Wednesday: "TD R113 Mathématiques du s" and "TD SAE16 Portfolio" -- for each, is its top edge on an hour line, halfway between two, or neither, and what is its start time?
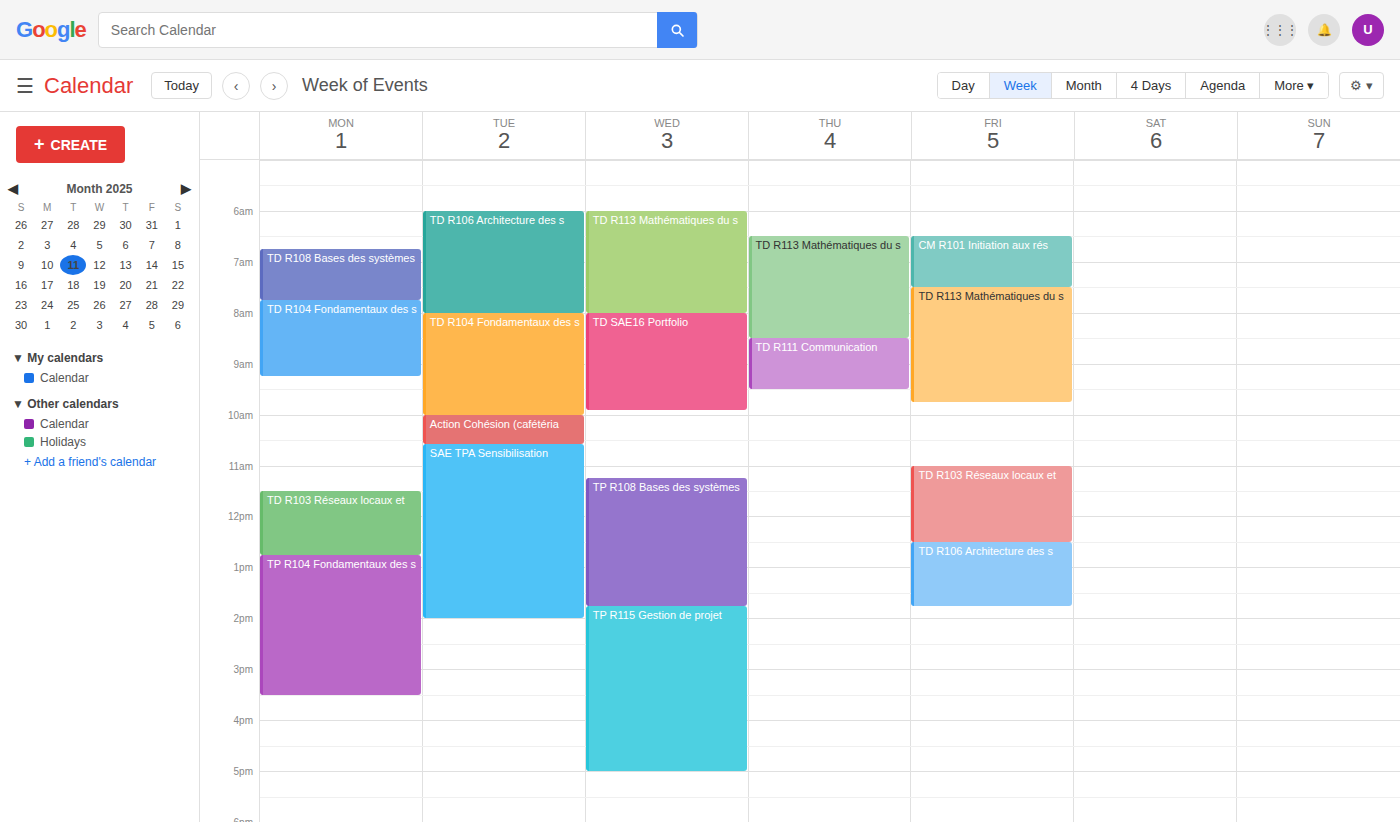
"TD R113 Mathématiques du s": 6:00 AM, exactly on the 6 AM line. "TD SAE16 Portfolio": 8:00 AM, exactly on the 8 AM line.